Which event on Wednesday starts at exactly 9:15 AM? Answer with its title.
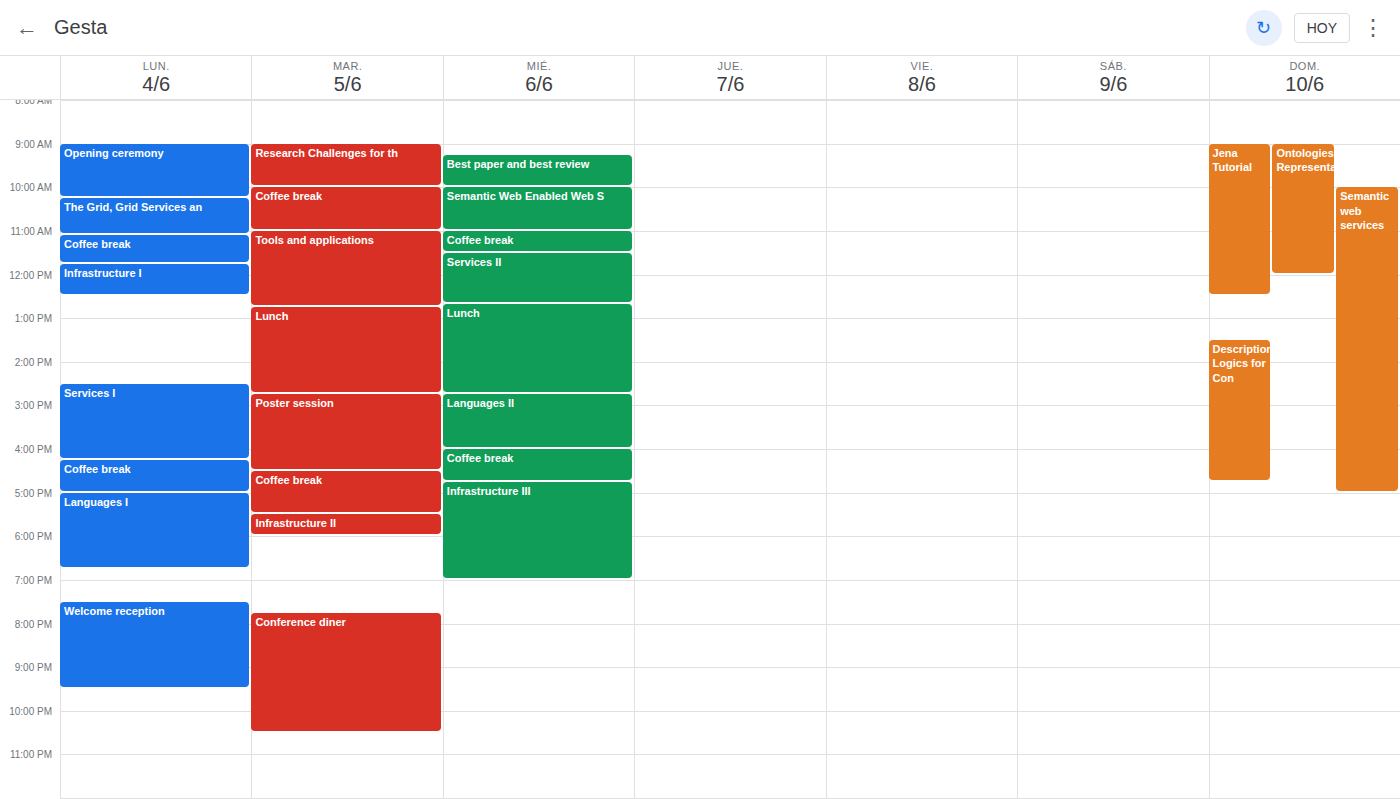
"Best paper and best review"